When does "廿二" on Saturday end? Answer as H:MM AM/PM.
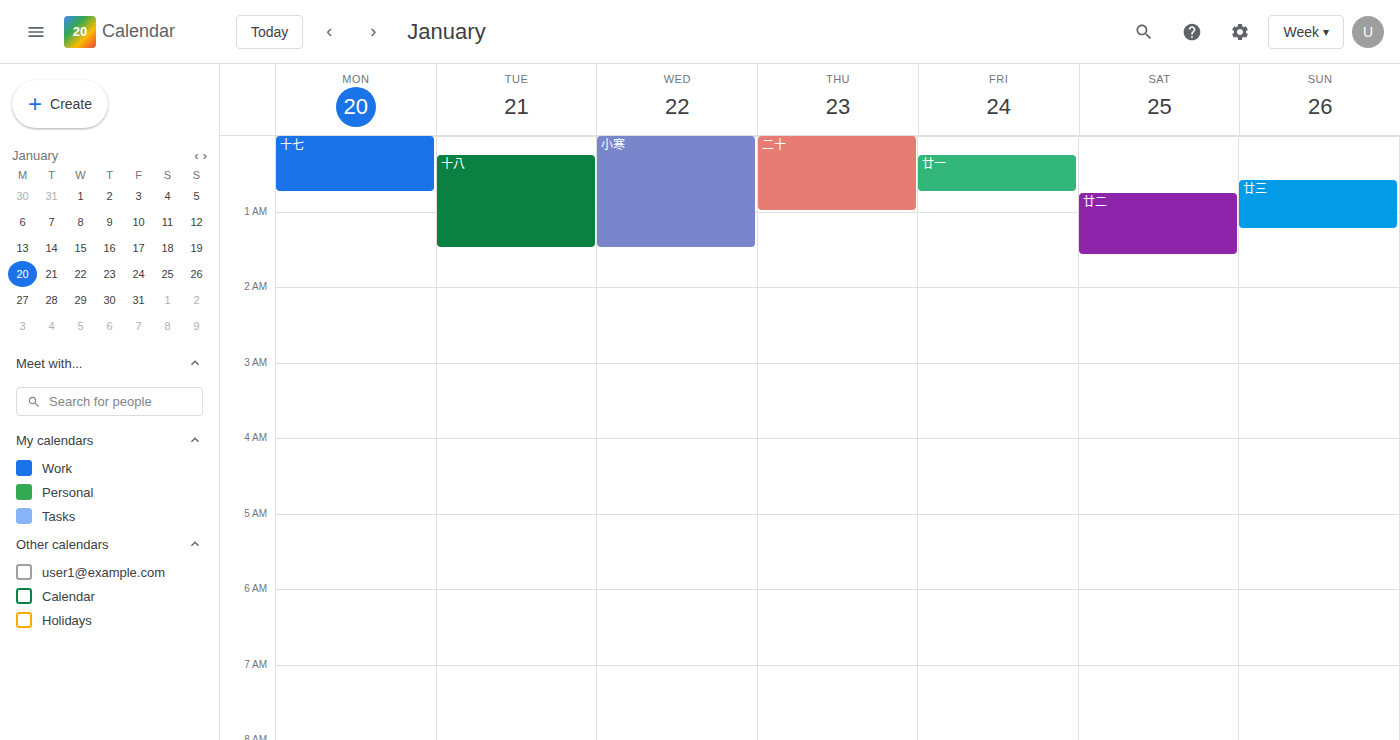
1:35 AM